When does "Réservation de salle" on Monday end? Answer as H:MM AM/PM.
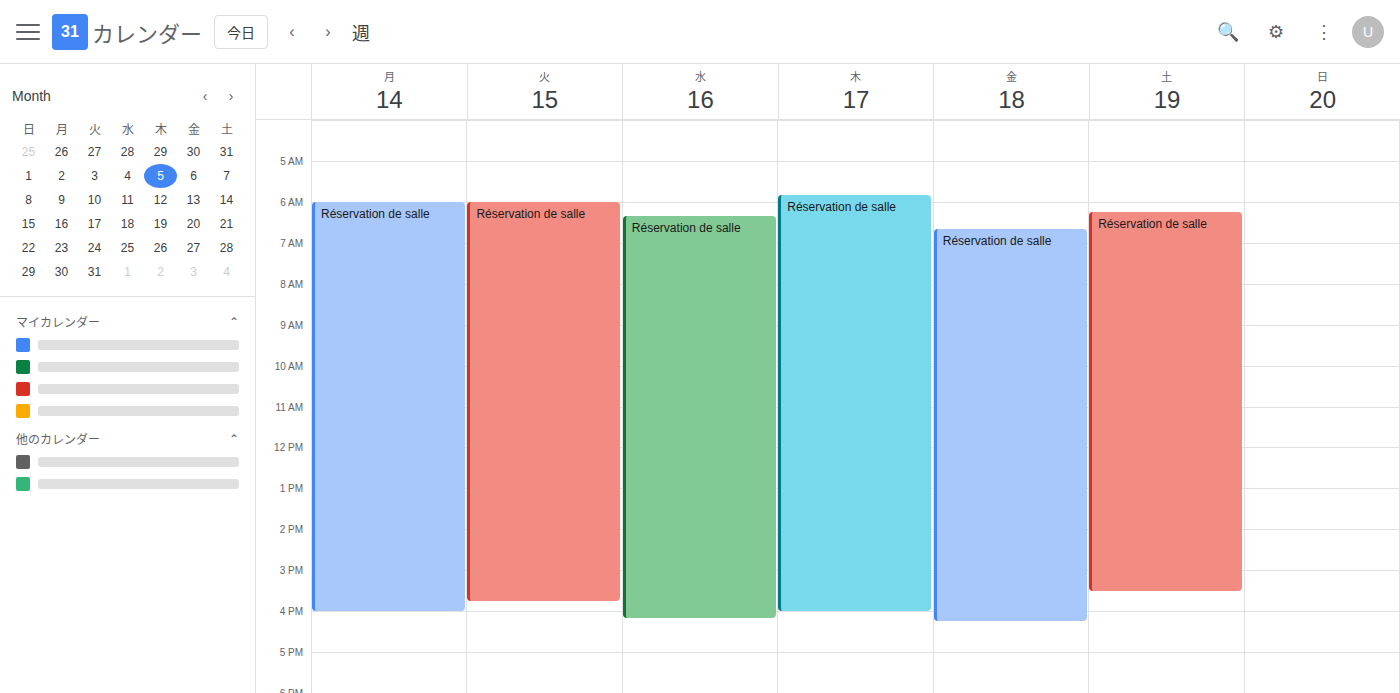
4:00 PM